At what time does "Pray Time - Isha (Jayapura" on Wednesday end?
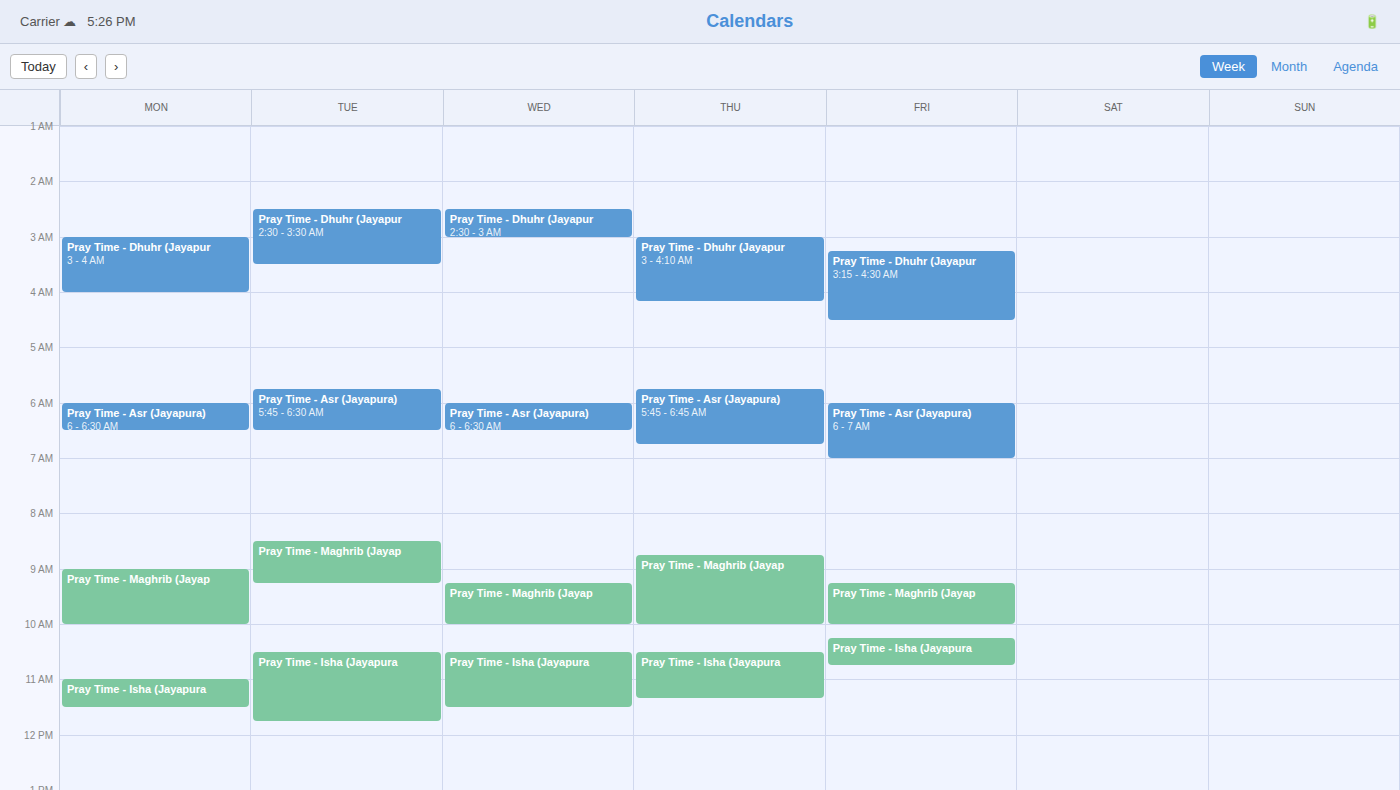
11:30 AM